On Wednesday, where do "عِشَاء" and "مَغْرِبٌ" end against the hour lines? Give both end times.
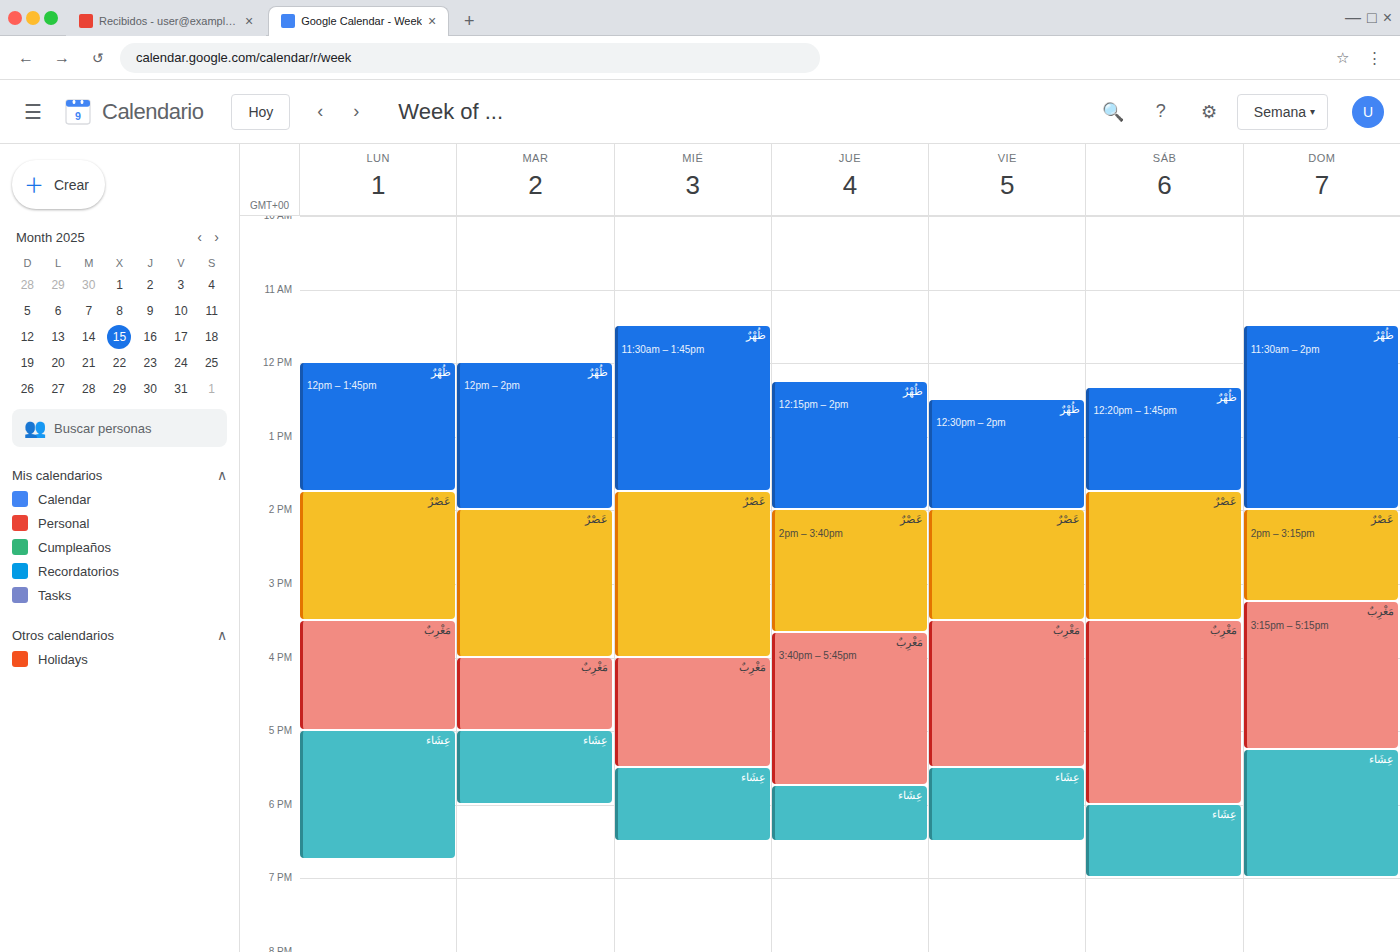
"عِشَاء": 6:30 PM, halfway between the 6 PM and 7 PM lines. "مَغْرِبٌ": 5:30 PM, halfway between the 5 PM and 6 PM lines.